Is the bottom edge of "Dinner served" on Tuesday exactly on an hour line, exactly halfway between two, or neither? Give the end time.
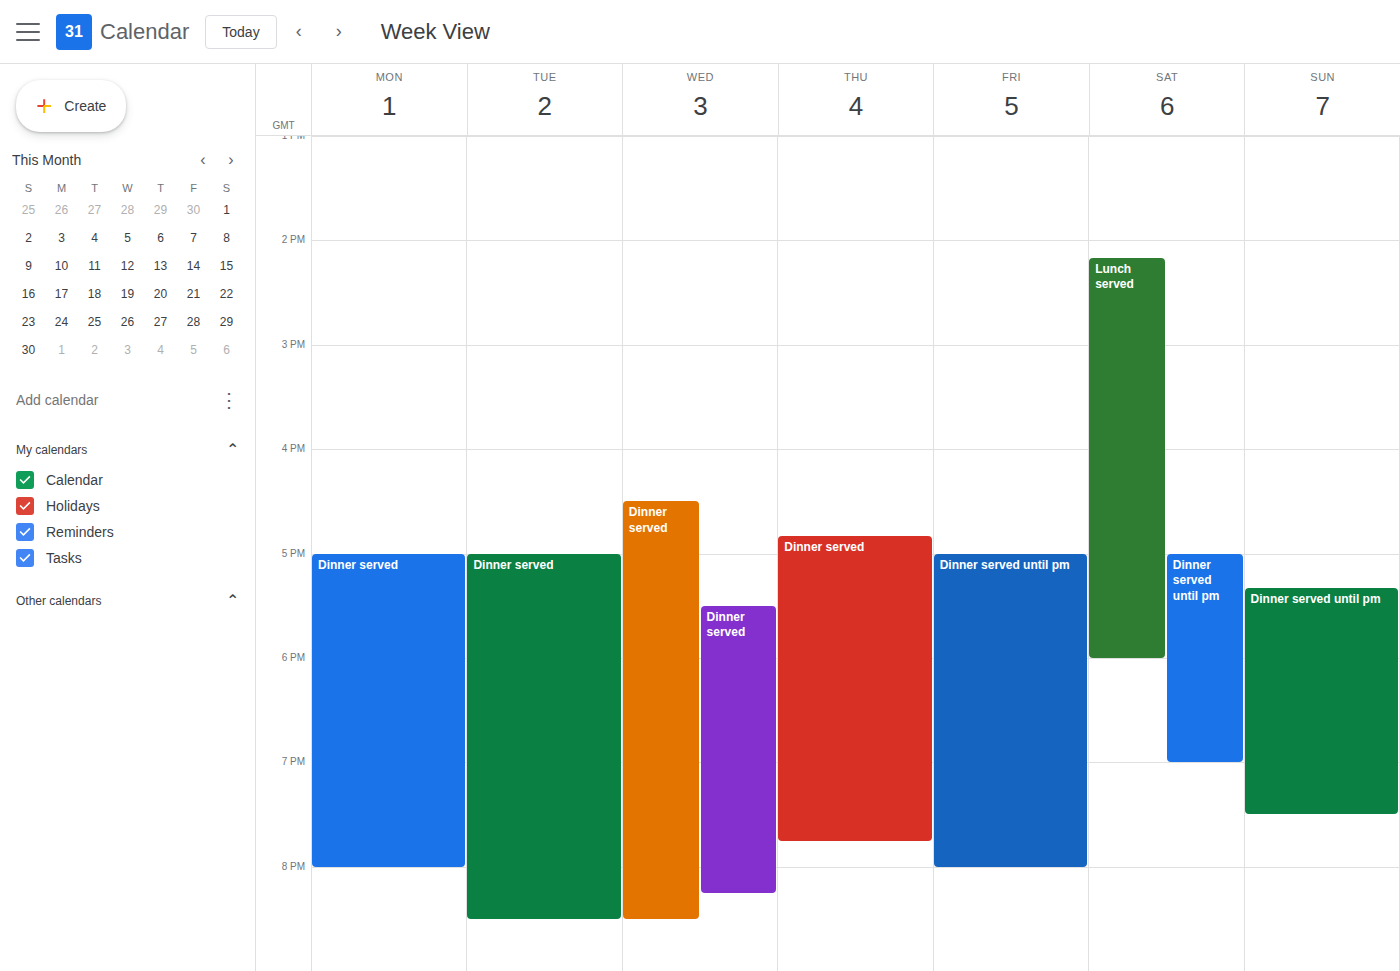
8:30 PM -- halfway between the 8 PM and 9 PM lines.